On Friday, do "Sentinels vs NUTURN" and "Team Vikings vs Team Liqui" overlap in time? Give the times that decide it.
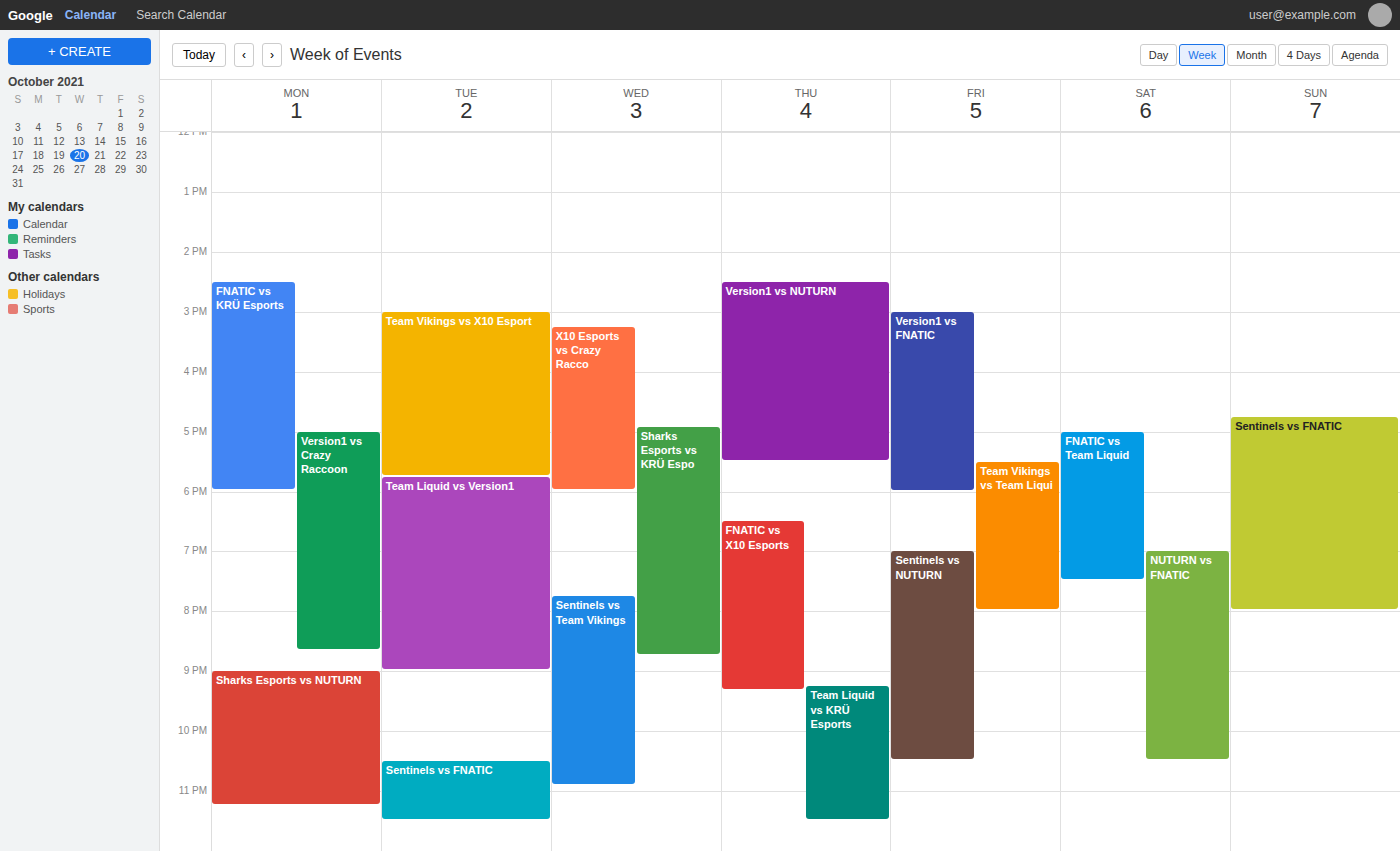
"Sentinels vs NUTURN" starts at 7:00 PM, before "Team Vikings vs Team Liqui" ends at 8:00 PM -- they overlap.